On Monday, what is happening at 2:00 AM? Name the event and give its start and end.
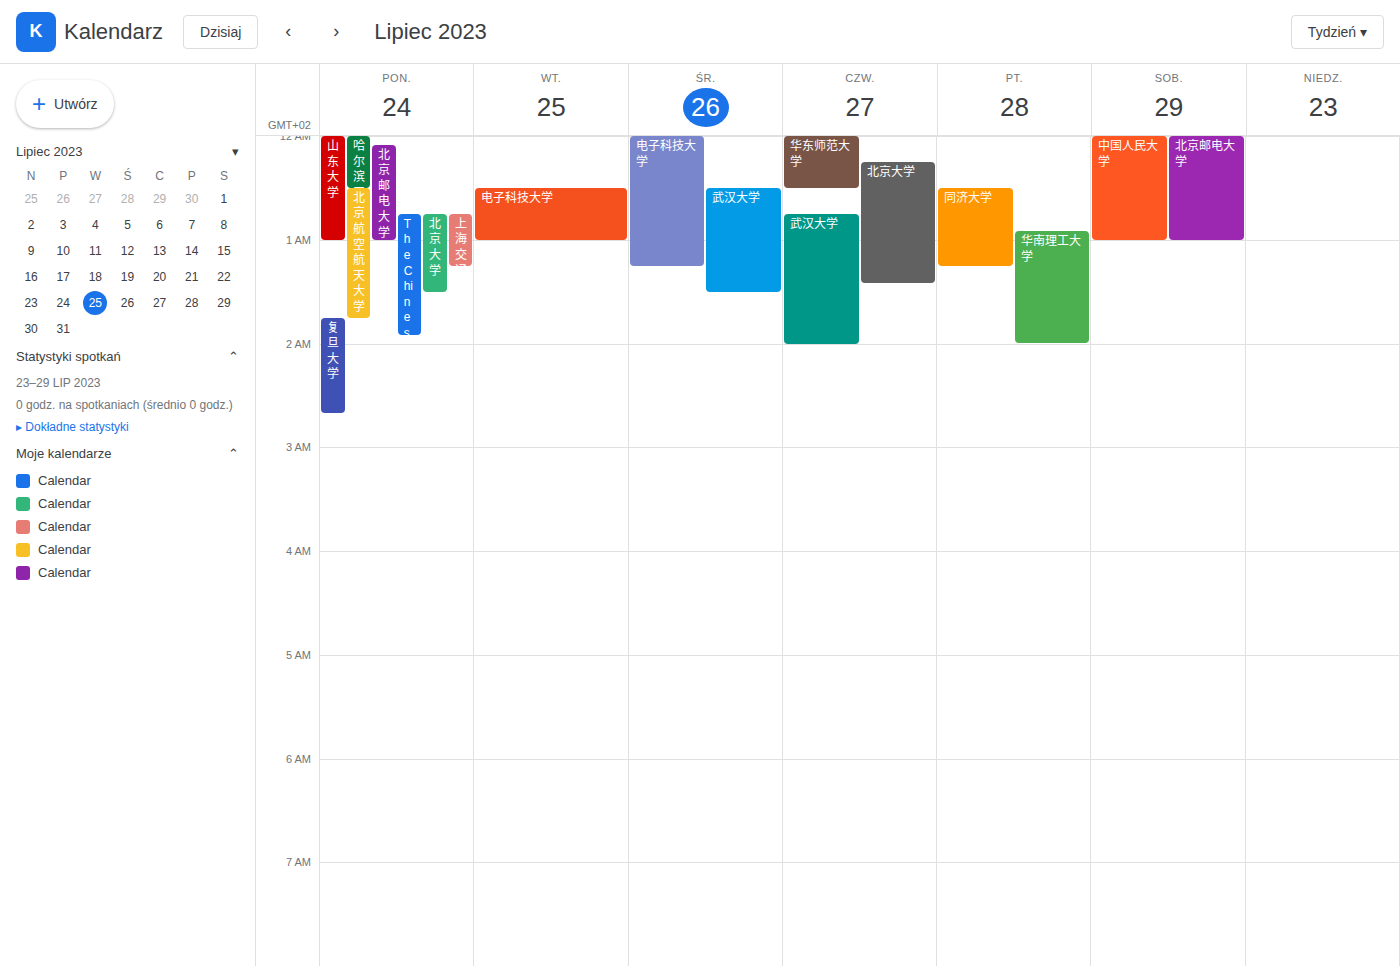
"复旦大学", 1:45 AM to 2:40 AM